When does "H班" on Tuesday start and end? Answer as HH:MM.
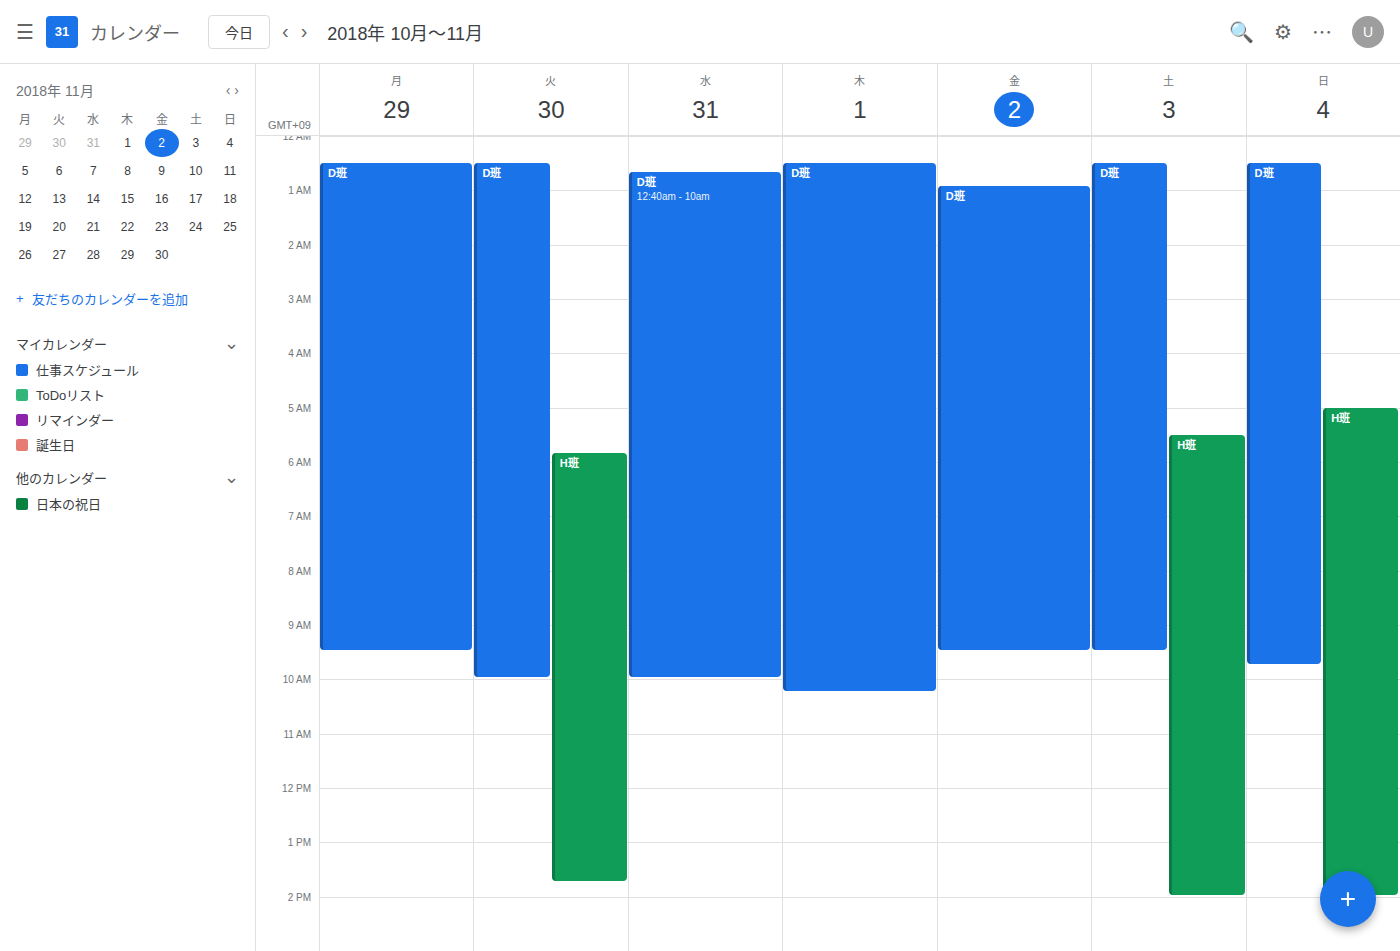
05:50 to 13:45